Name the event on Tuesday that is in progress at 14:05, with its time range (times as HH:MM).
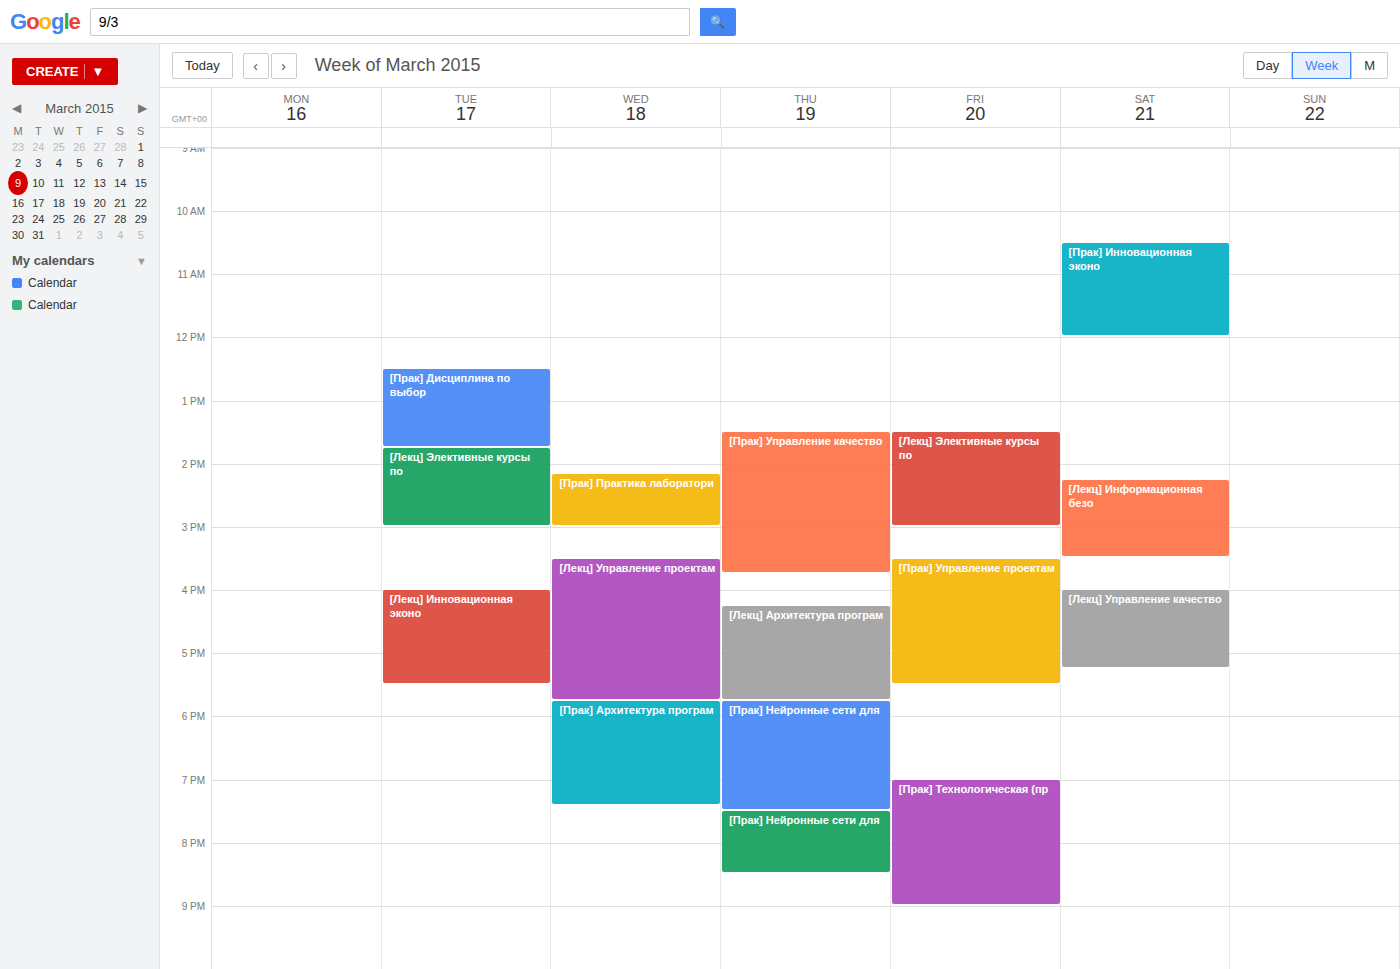
"[Лекц] Элективные курсы по", 13:45 to 15:00